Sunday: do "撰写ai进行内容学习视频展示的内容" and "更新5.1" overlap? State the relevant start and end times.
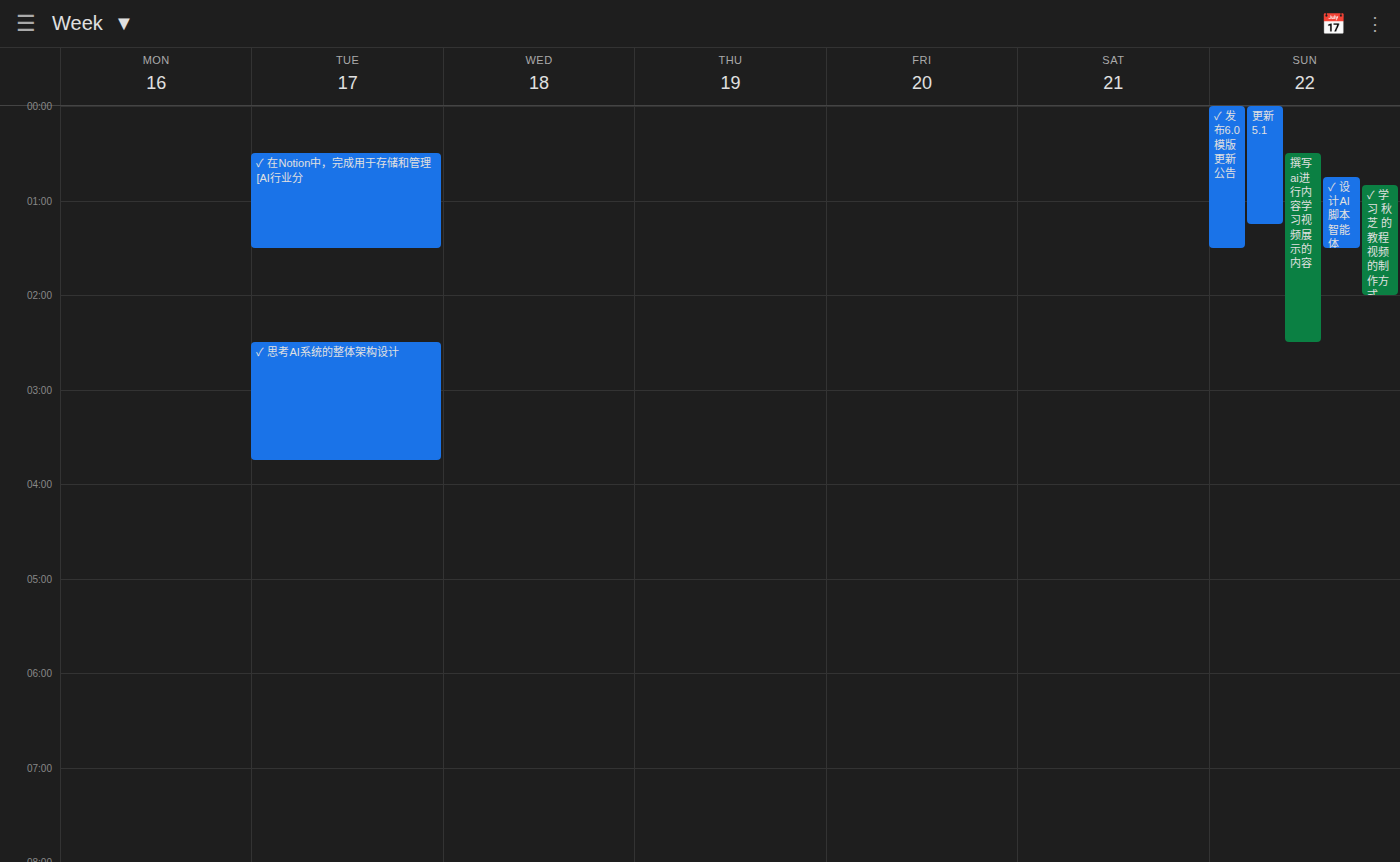
"撰写ai进行内容学习视频展示的内容" starts at 12:30 AM, before "更新5.1" ends at 1:15 AM -- they overlap.